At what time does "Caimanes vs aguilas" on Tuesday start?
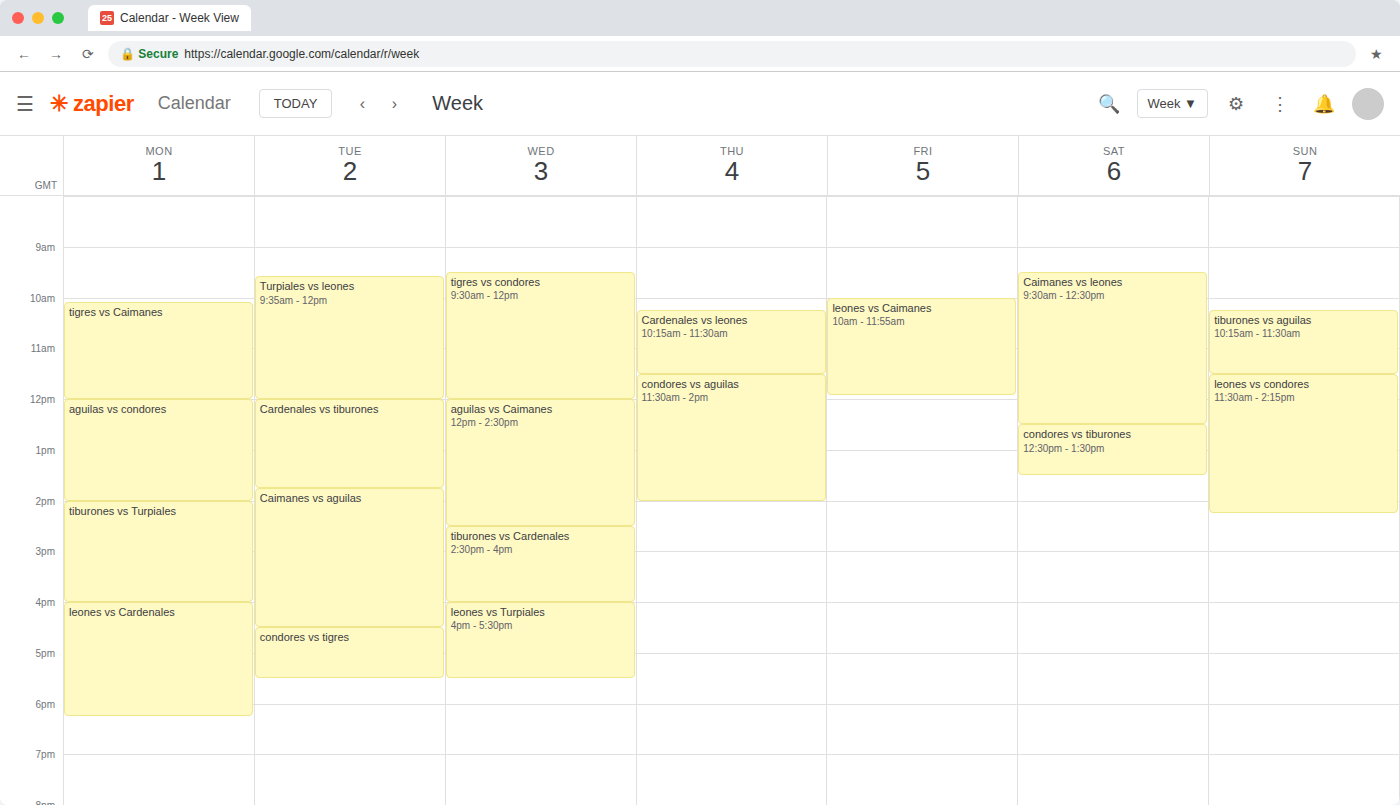
1:45 PM